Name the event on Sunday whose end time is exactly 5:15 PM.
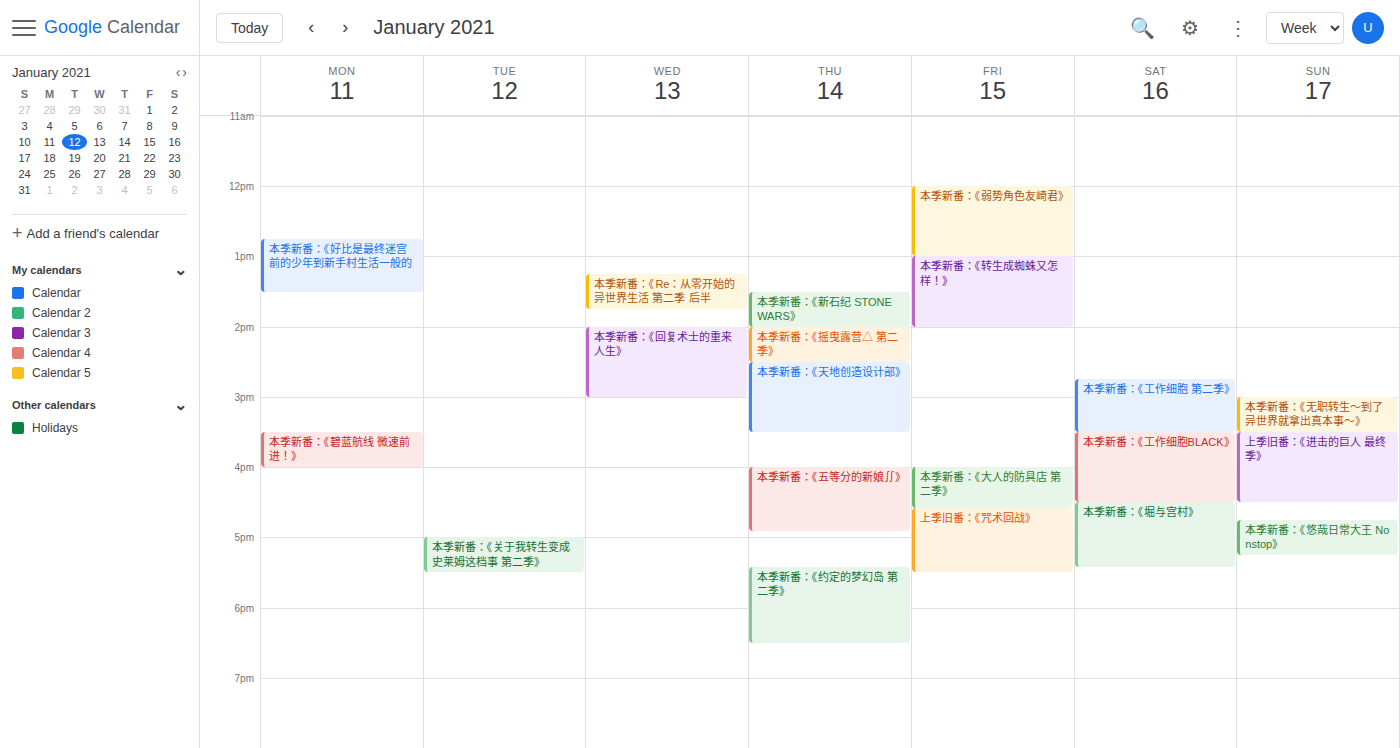
"本季新番：《悠哉日常大王 Nonstop》"